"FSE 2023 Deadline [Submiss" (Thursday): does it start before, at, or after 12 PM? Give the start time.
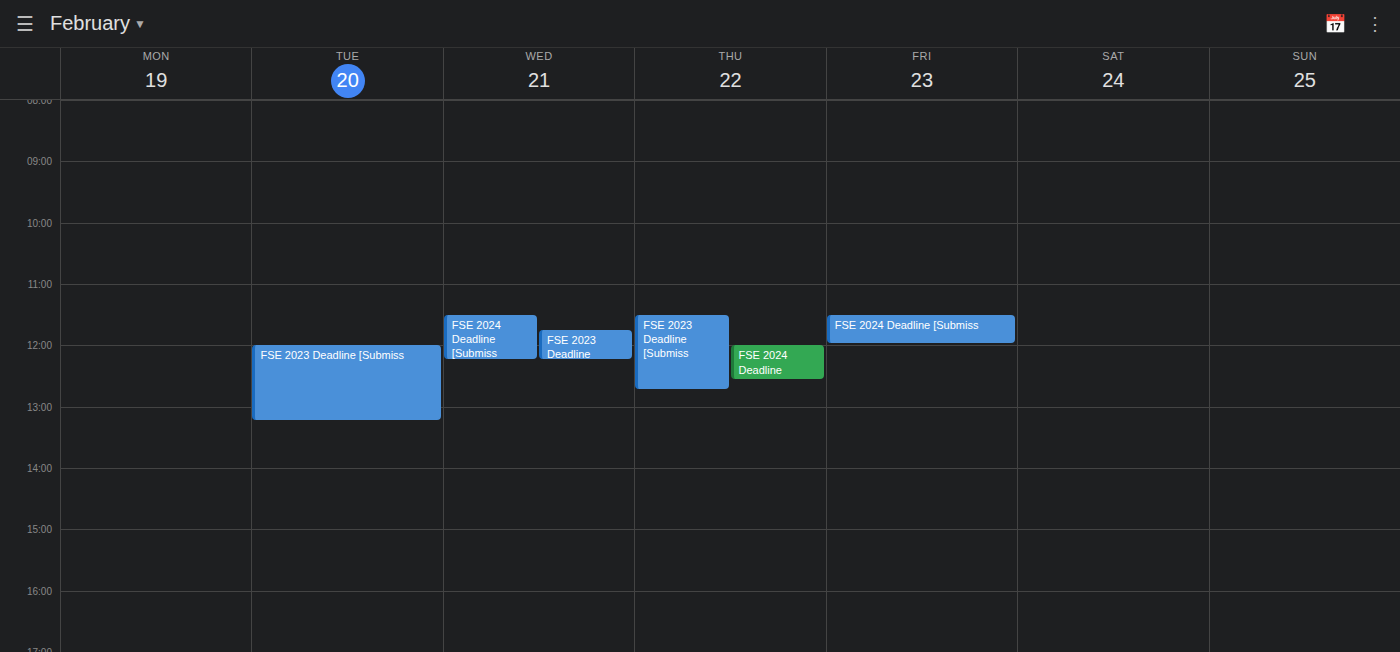
11:30 AM -- before 12 PM, 30 minutes above the 12 PM line.